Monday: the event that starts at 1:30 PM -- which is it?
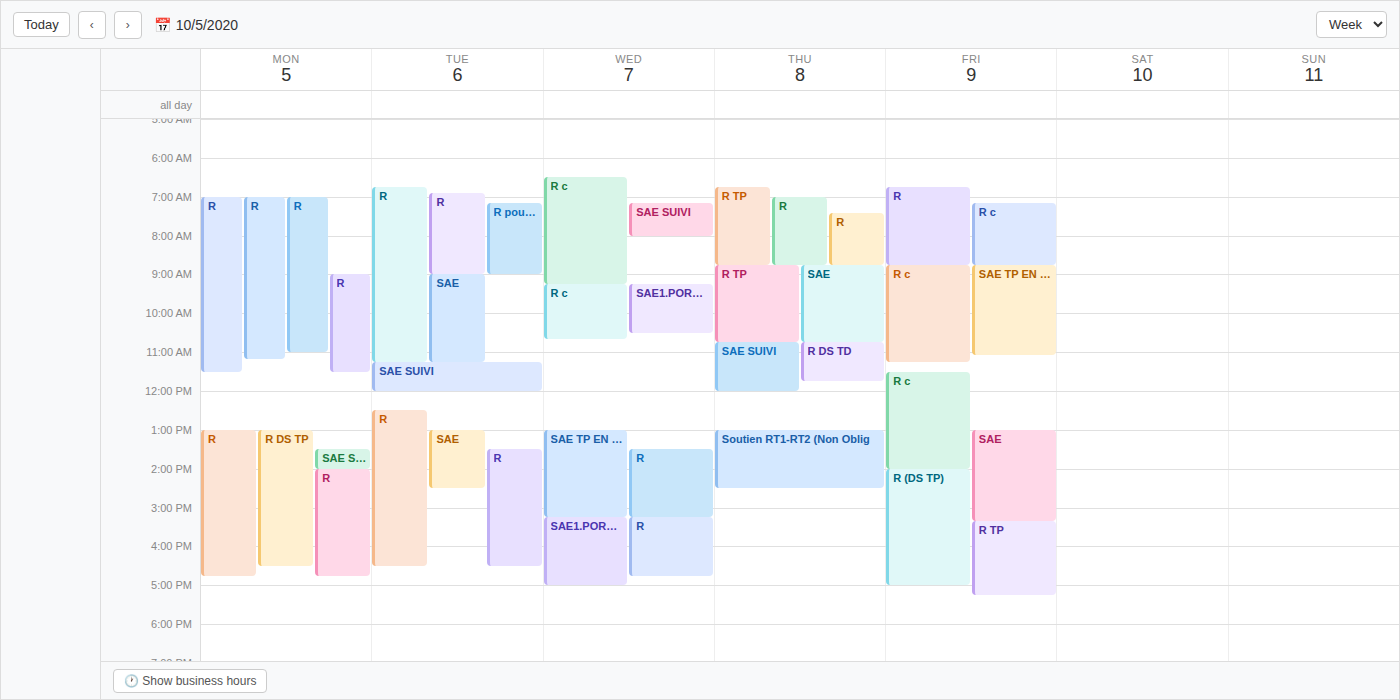
"SAE SUIVI"